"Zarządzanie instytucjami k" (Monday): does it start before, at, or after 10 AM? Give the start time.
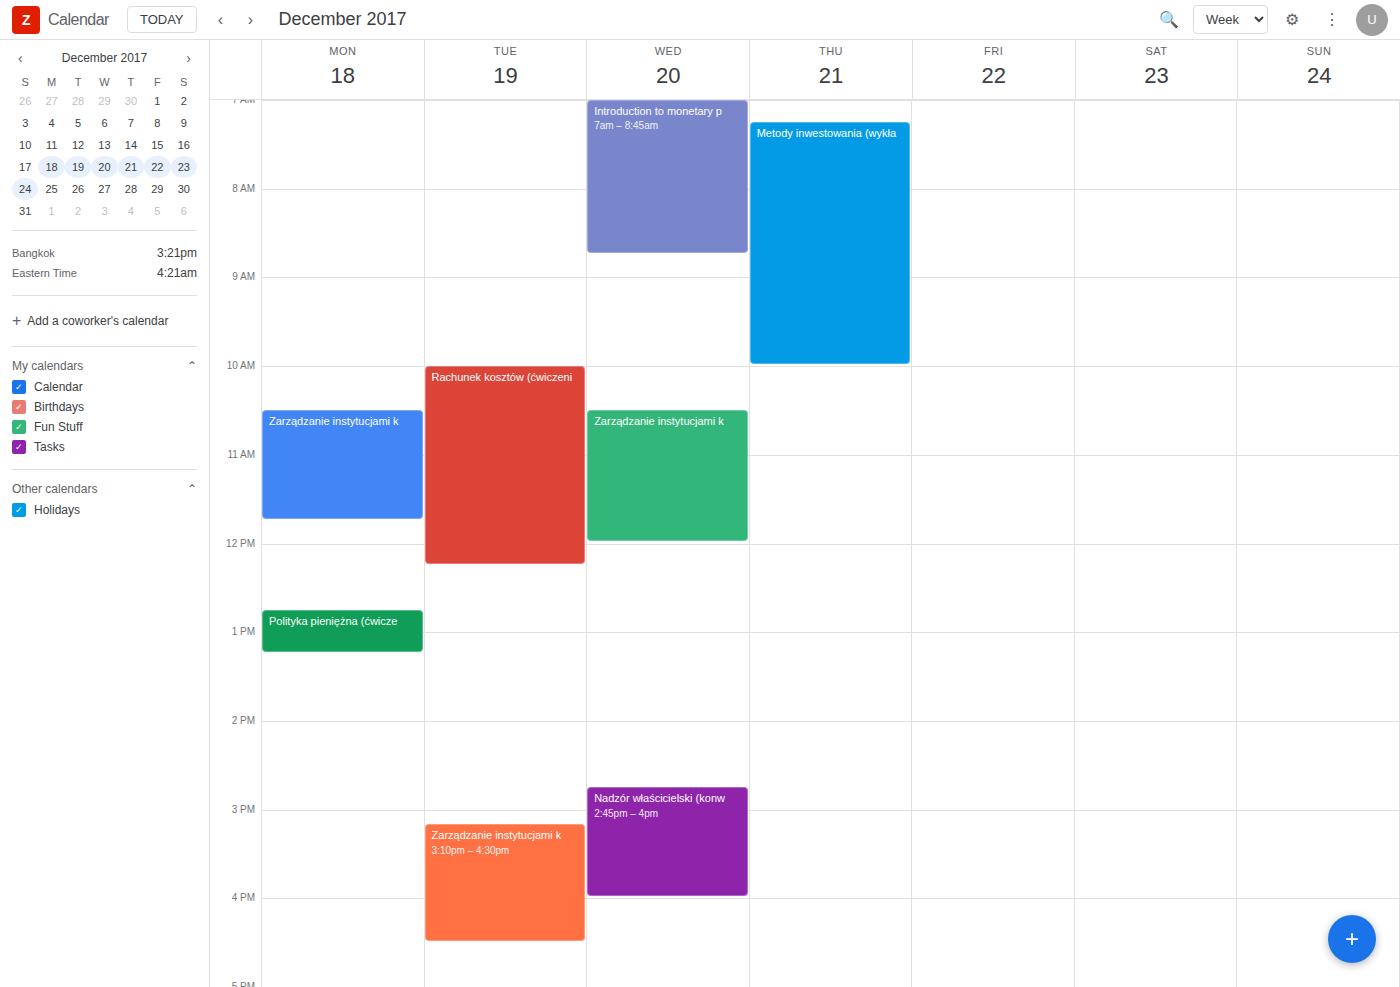
10:30 AM -- after 10 AM, 30 minutes below the 10 AM line.